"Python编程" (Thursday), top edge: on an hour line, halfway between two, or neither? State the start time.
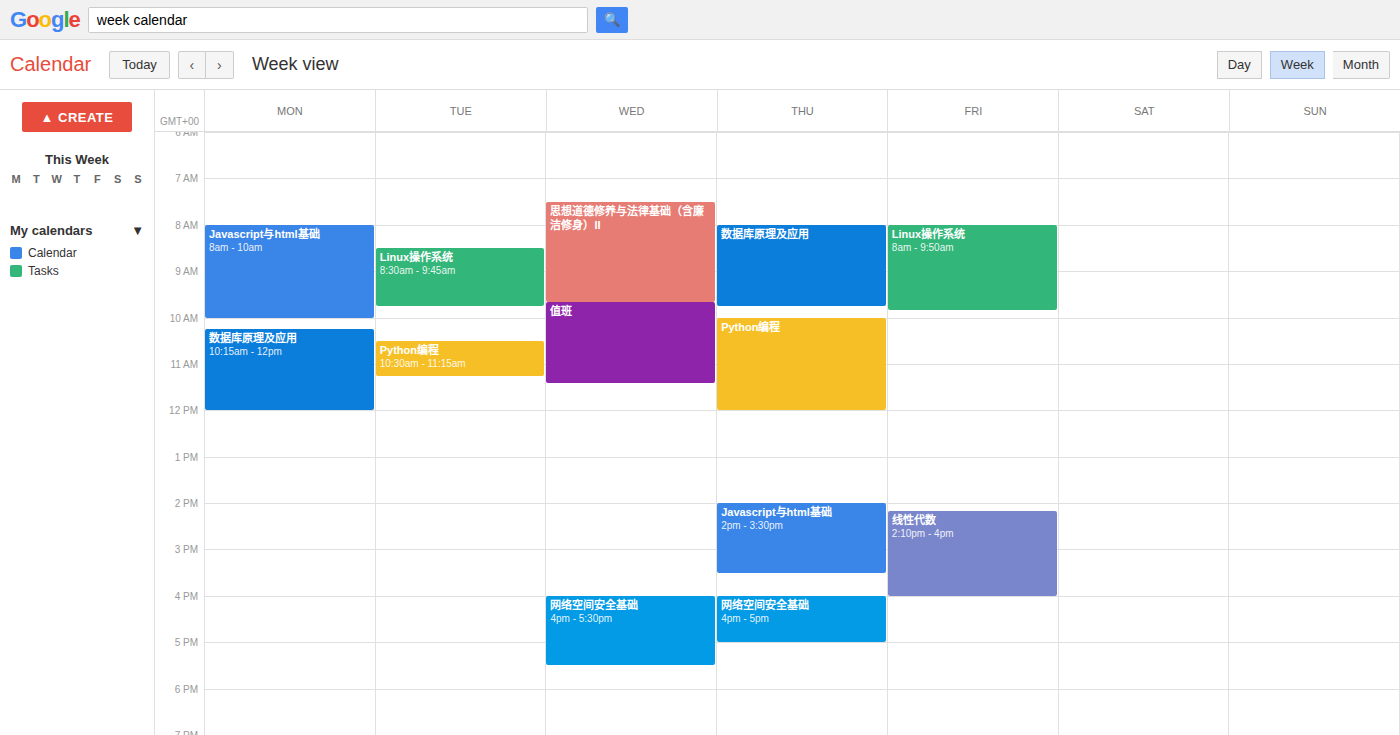
10:00 -- exactly on the 10:00 line.